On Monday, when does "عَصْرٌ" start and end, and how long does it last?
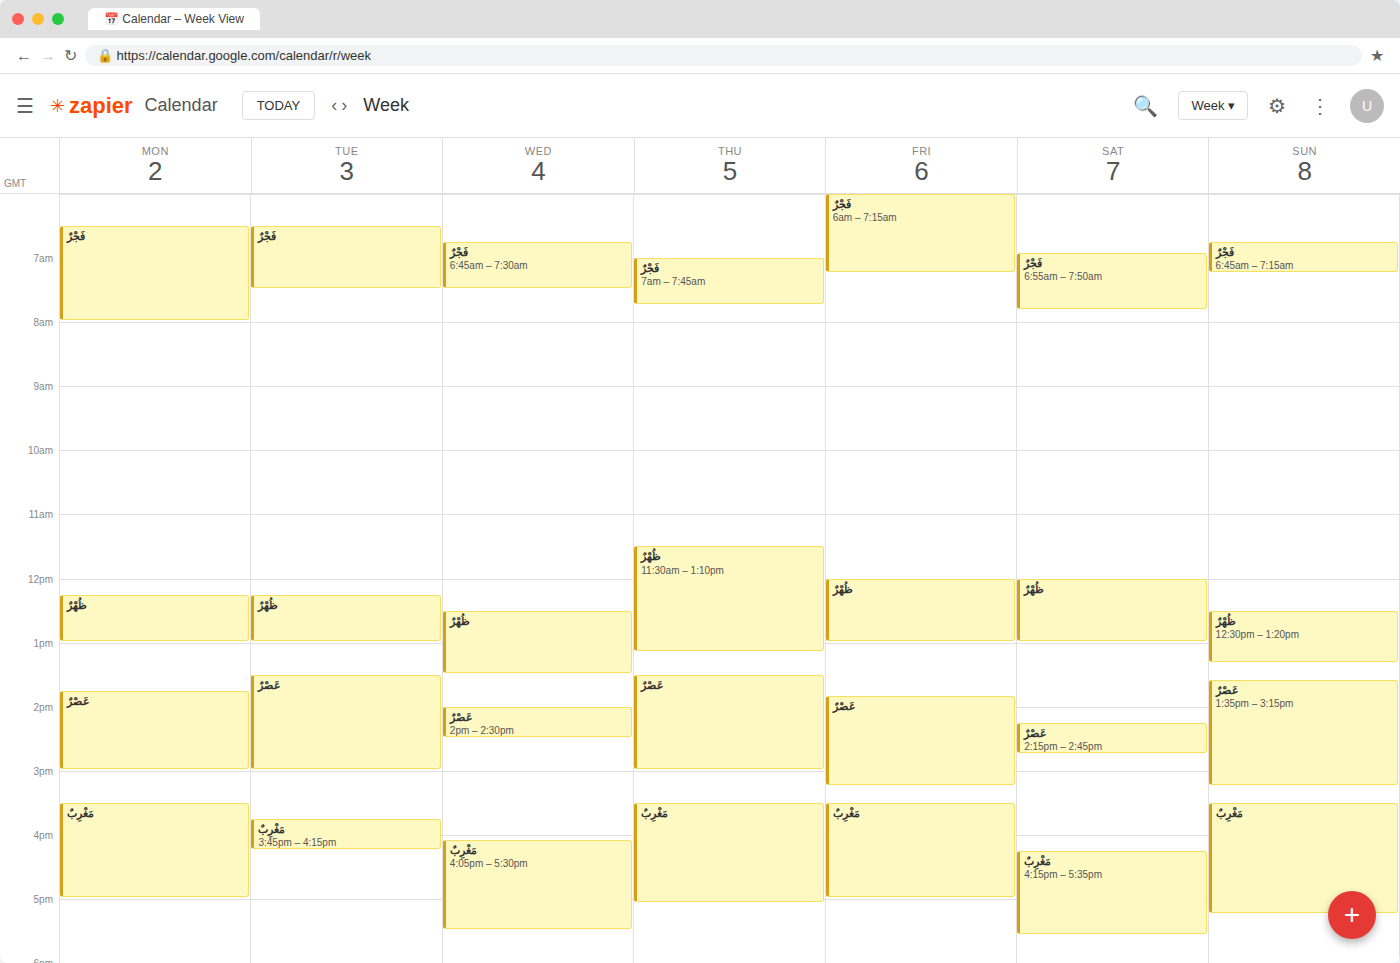
1:45 PM to 3:00 PM, 1 hour 15 minutes